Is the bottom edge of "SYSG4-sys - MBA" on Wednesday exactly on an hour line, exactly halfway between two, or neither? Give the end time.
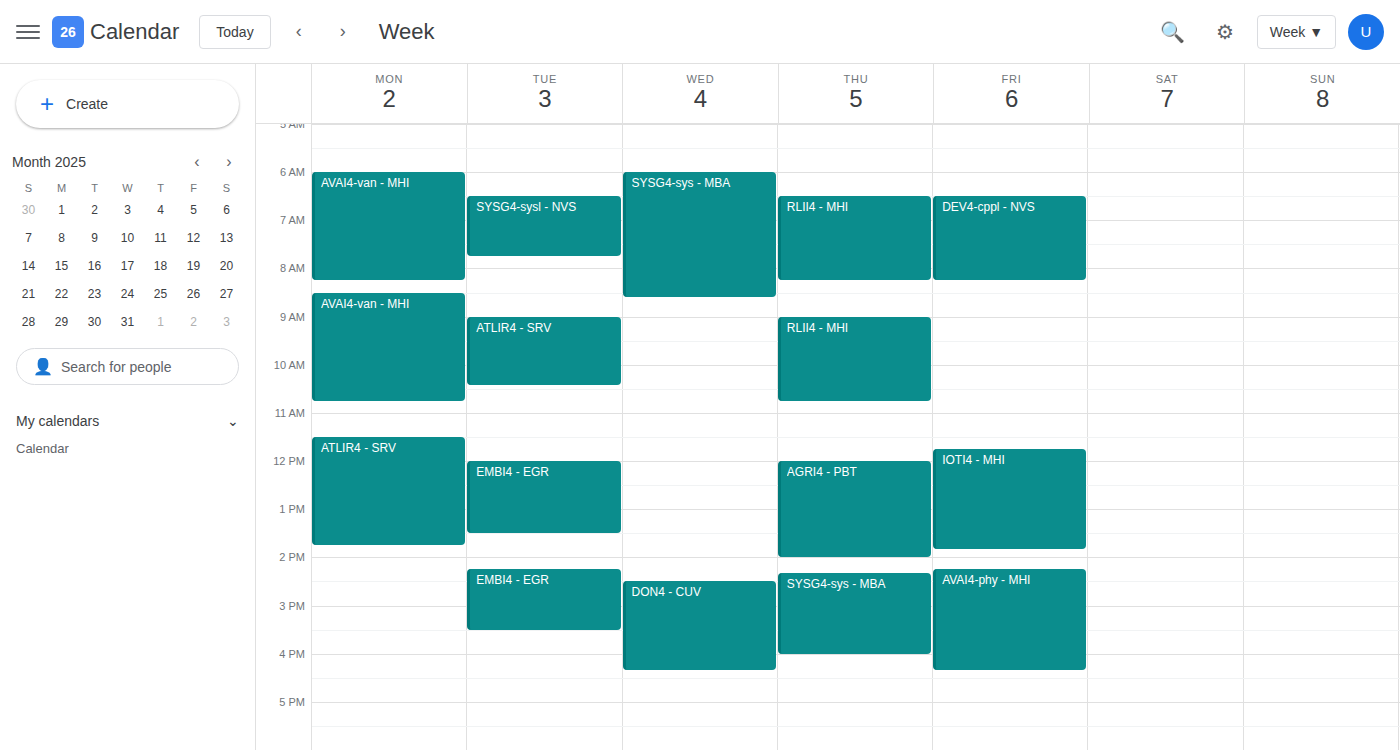
8:35 AM -- neither: 35 minutes below the 8 AM line and 25 minutes above the 9 AM line.